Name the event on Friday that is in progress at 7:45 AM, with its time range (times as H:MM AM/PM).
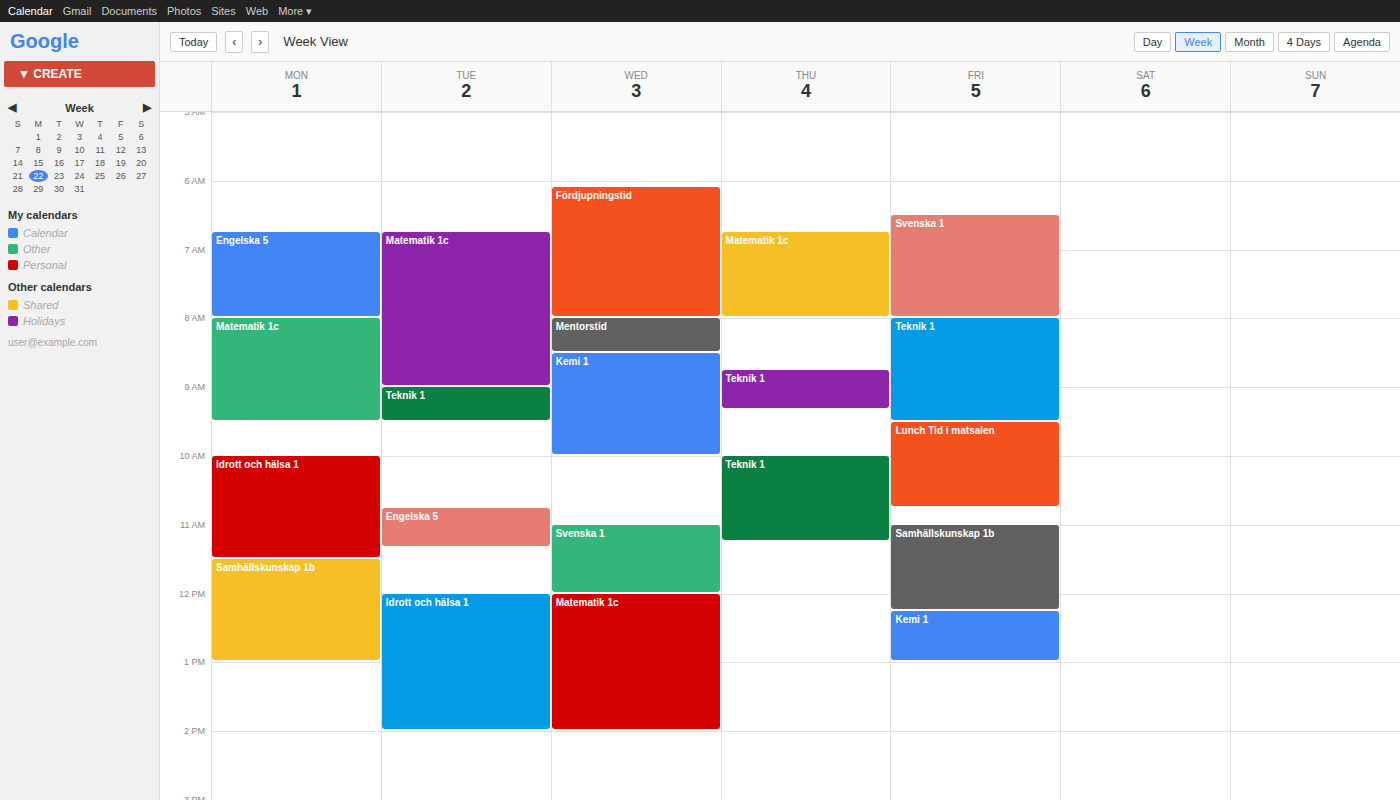
"Svenska 1", 6:30 AM to 8:00 AM